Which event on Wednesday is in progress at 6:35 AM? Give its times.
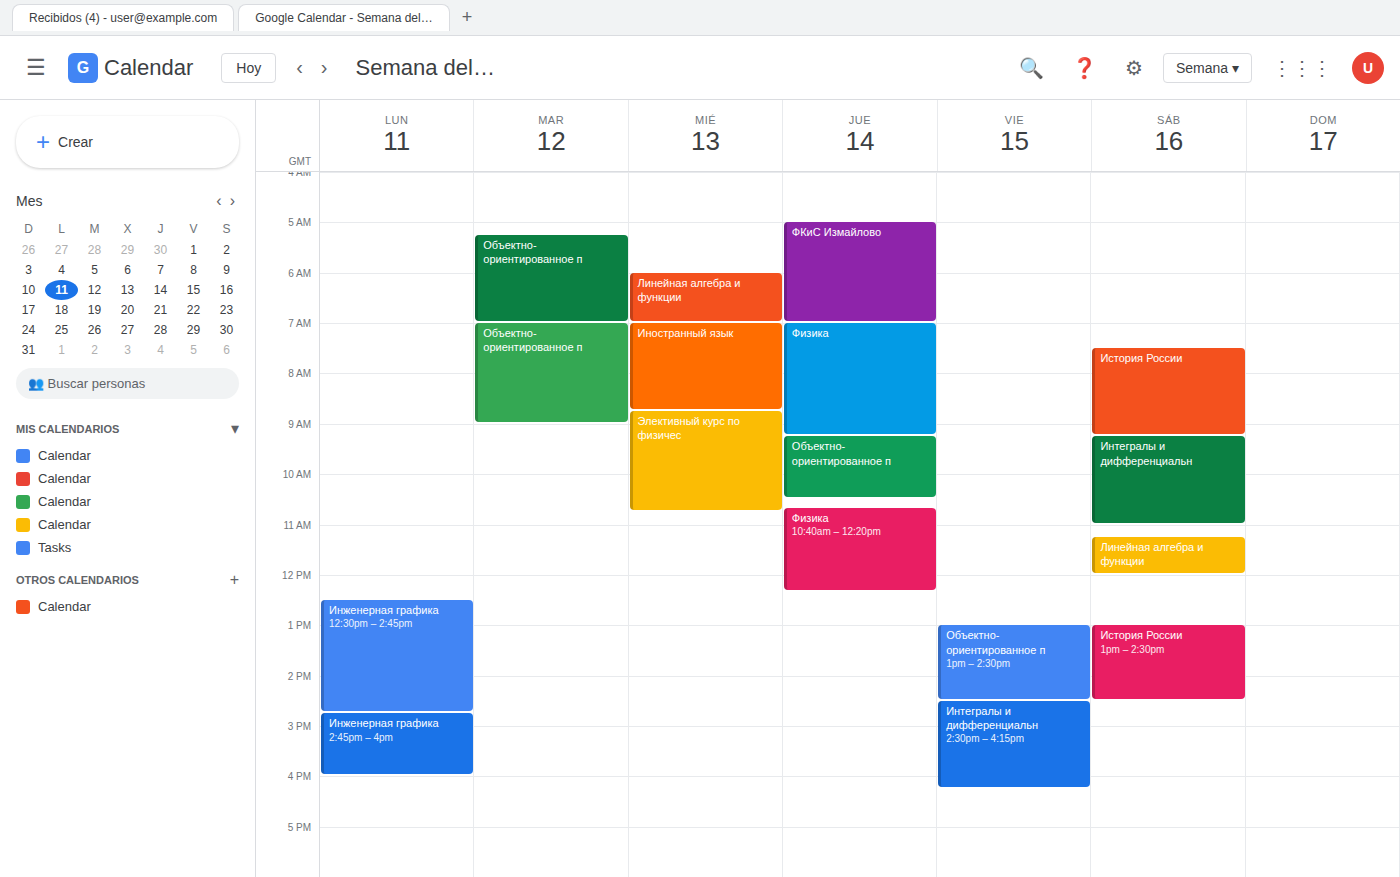
"Линейная алгебра и функции", 6:00 AM to 7:00 AM